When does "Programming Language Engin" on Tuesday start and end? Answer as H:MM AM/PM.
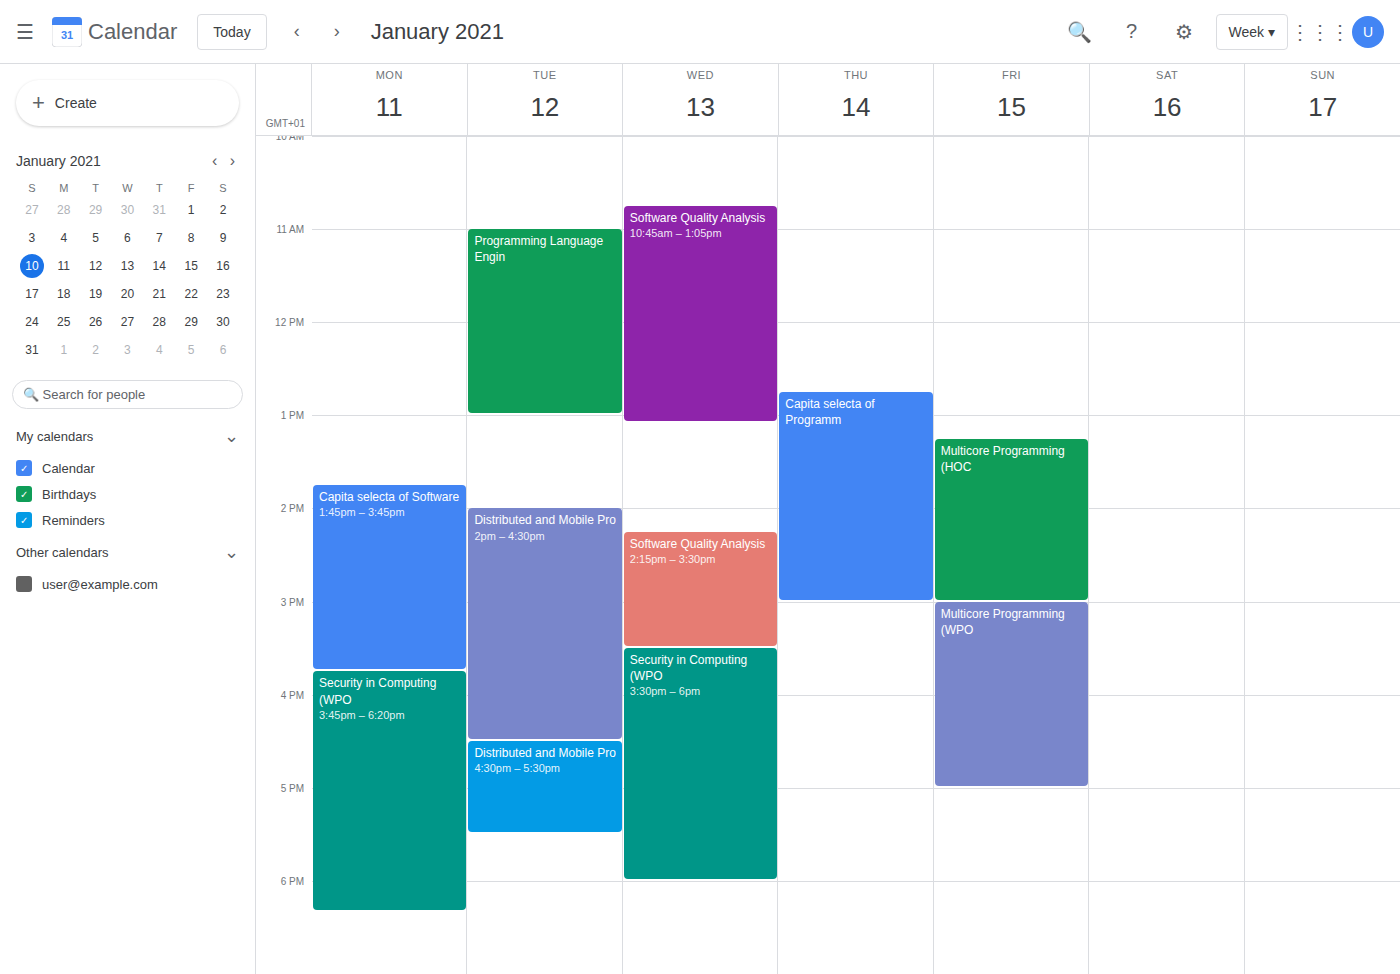
11:00 AM to 1:00 PM